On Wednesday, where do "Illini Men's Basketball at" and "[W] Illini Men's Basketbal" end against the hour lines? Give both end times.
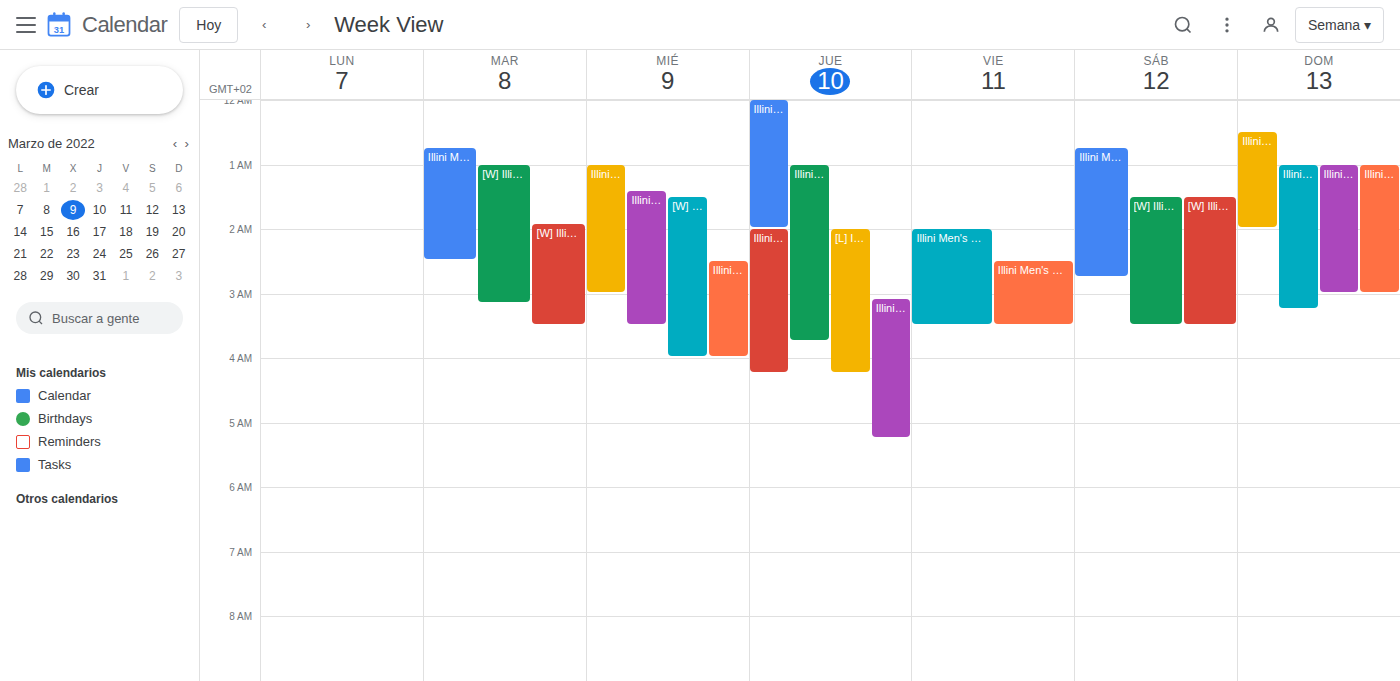
"Illini Men's Basketball at": 3:00 AM, exactly on the 3 AM line. "[W] Illini Men's Basketbal": 4:00 AM, exactly on the 4 AM line.